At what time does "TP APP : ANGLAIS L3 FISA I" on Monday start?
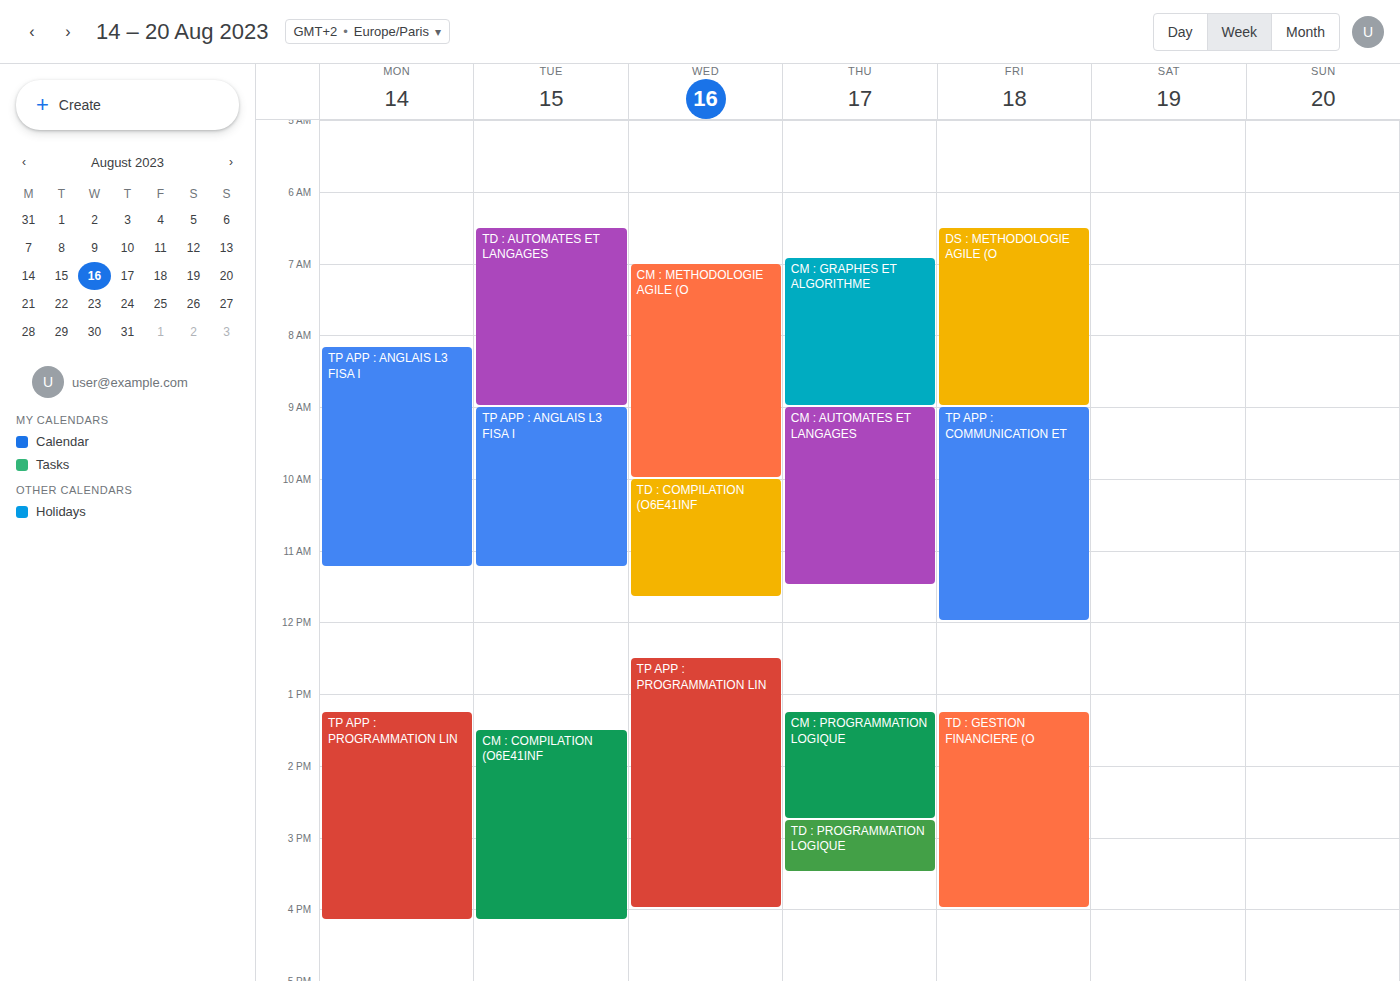
8:10 AM